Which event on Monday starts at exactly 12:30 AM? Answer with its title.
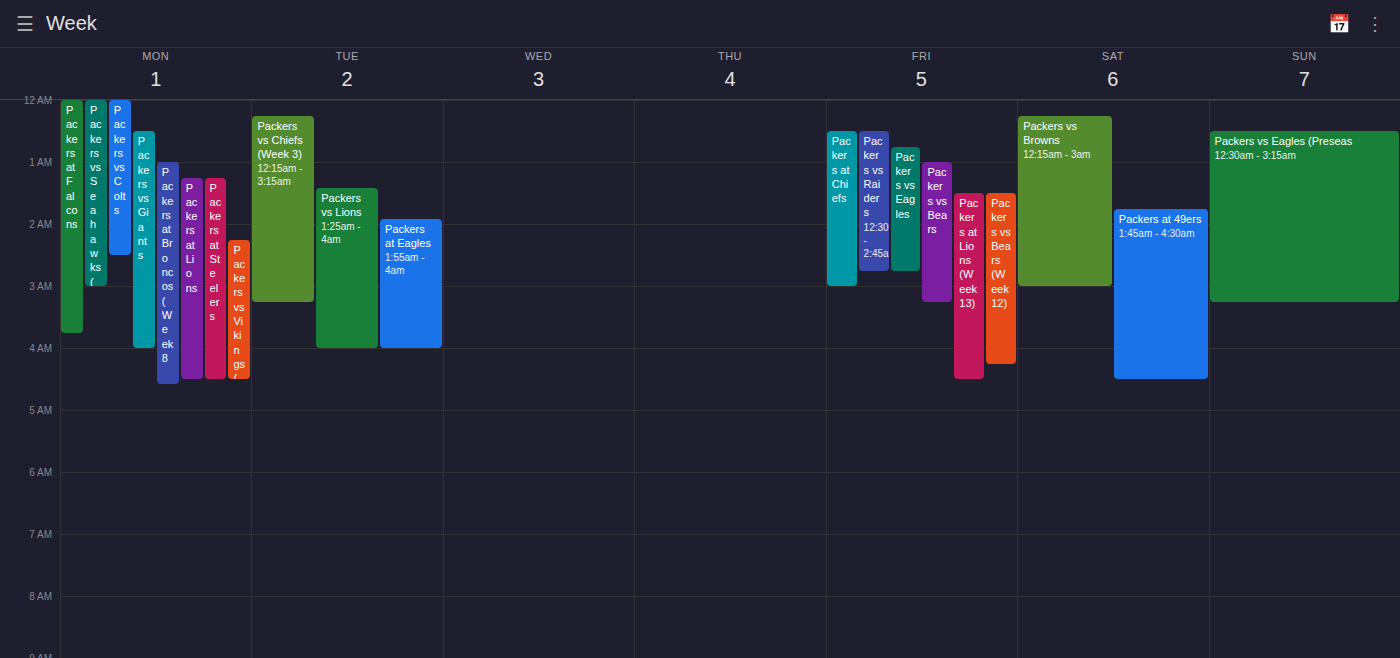
"Packers vs Giants"